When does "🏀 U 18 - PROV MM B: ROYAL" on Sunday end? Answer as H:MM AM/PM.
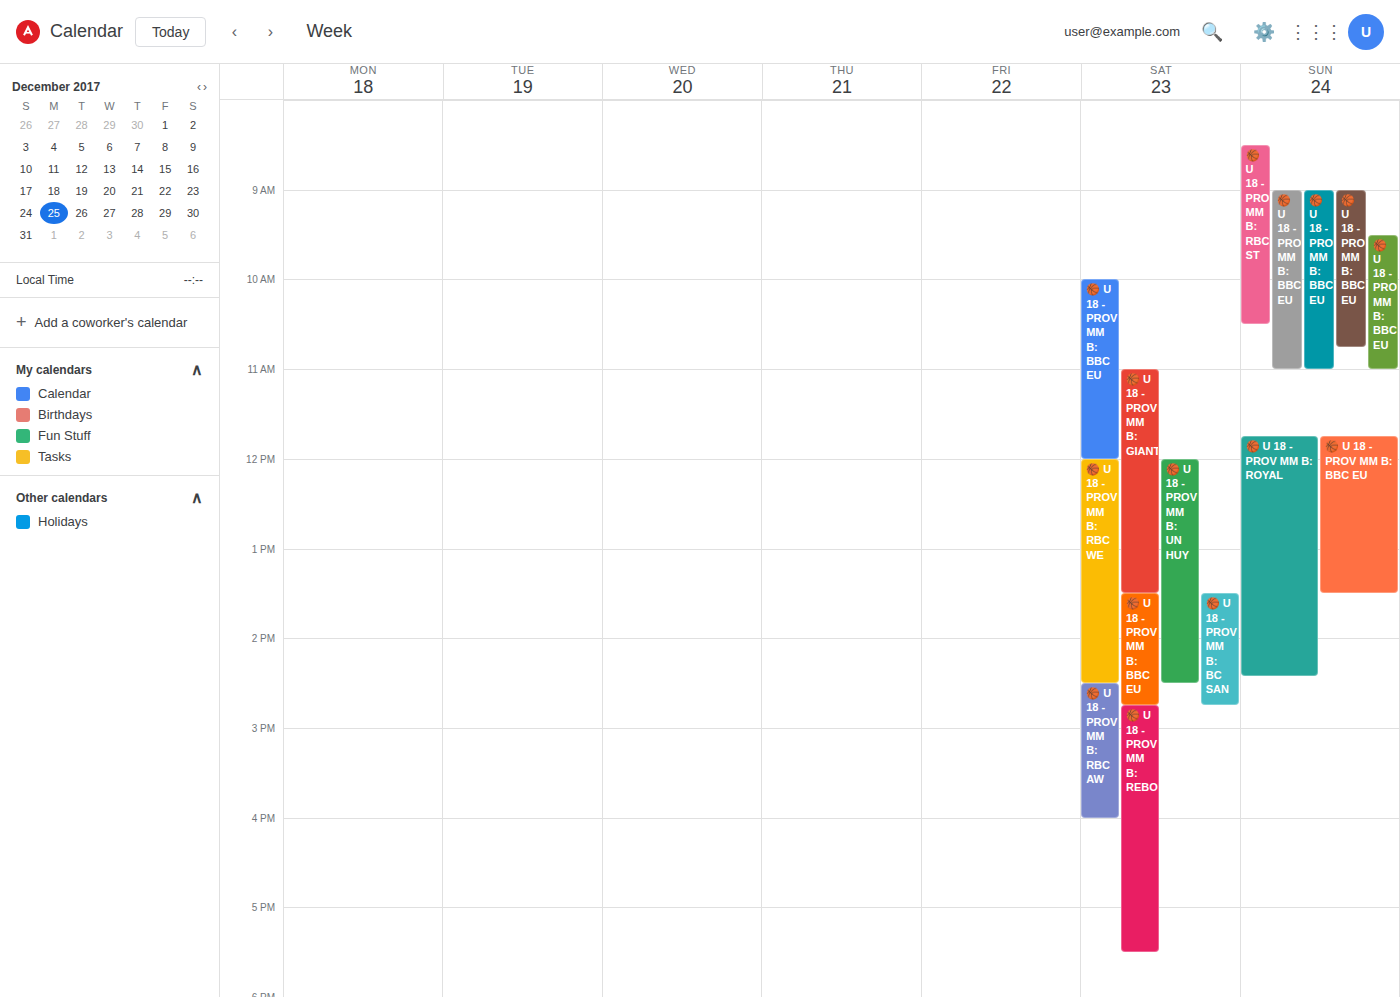
2:25 PM